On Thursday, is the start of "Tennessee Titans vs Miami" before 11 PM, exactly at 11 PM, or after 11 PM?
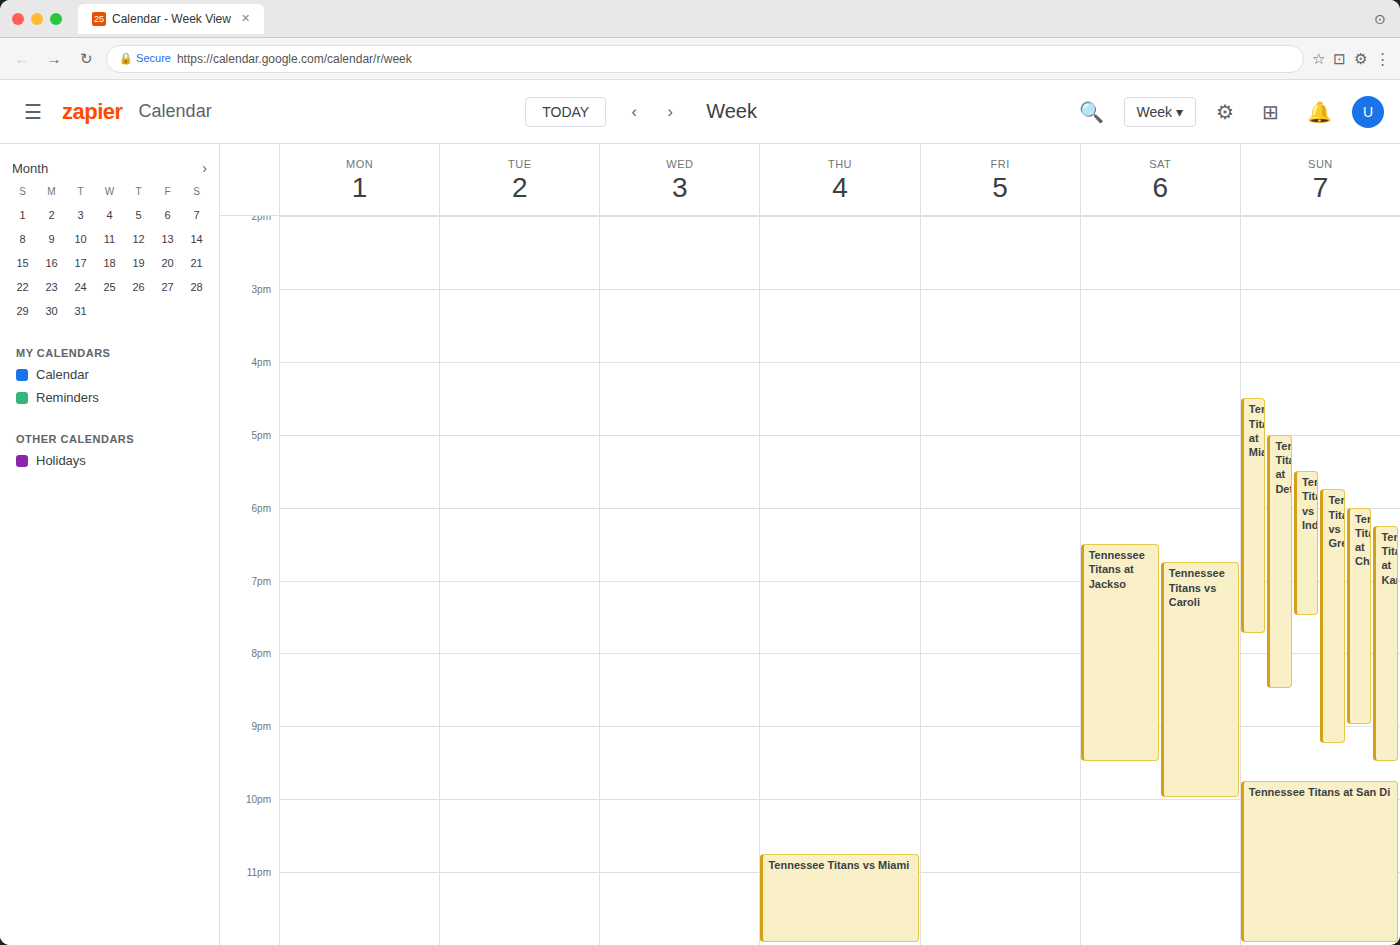
10:45 PM -- before 11 PM, 15 minutes above the 11 PM line.